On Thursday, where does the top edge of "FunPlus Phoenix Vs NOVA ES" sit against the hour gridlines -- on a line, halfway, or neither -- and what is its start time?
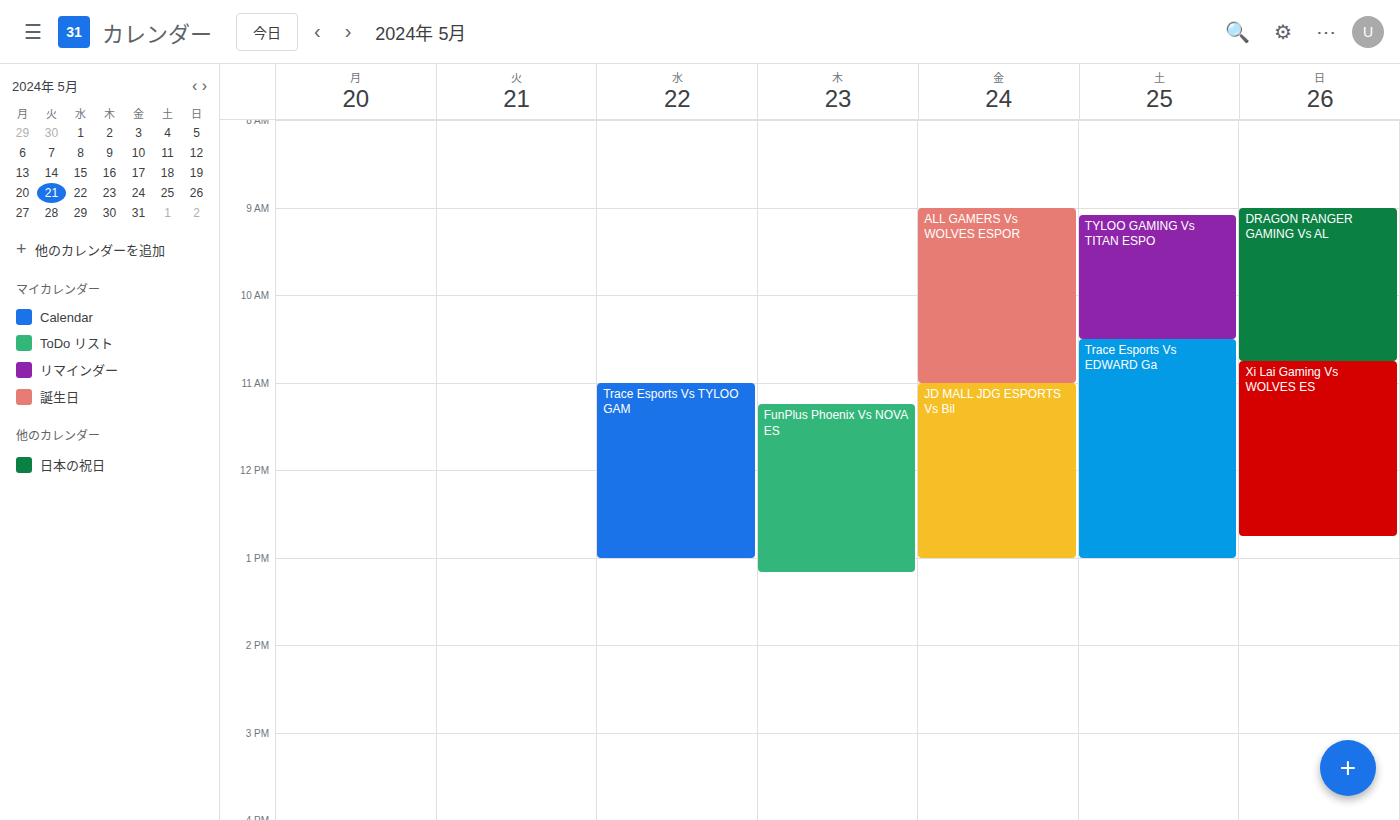
11:15 AM -- neither: a quarter of the way from the 11 AM line to the 12 PM line.